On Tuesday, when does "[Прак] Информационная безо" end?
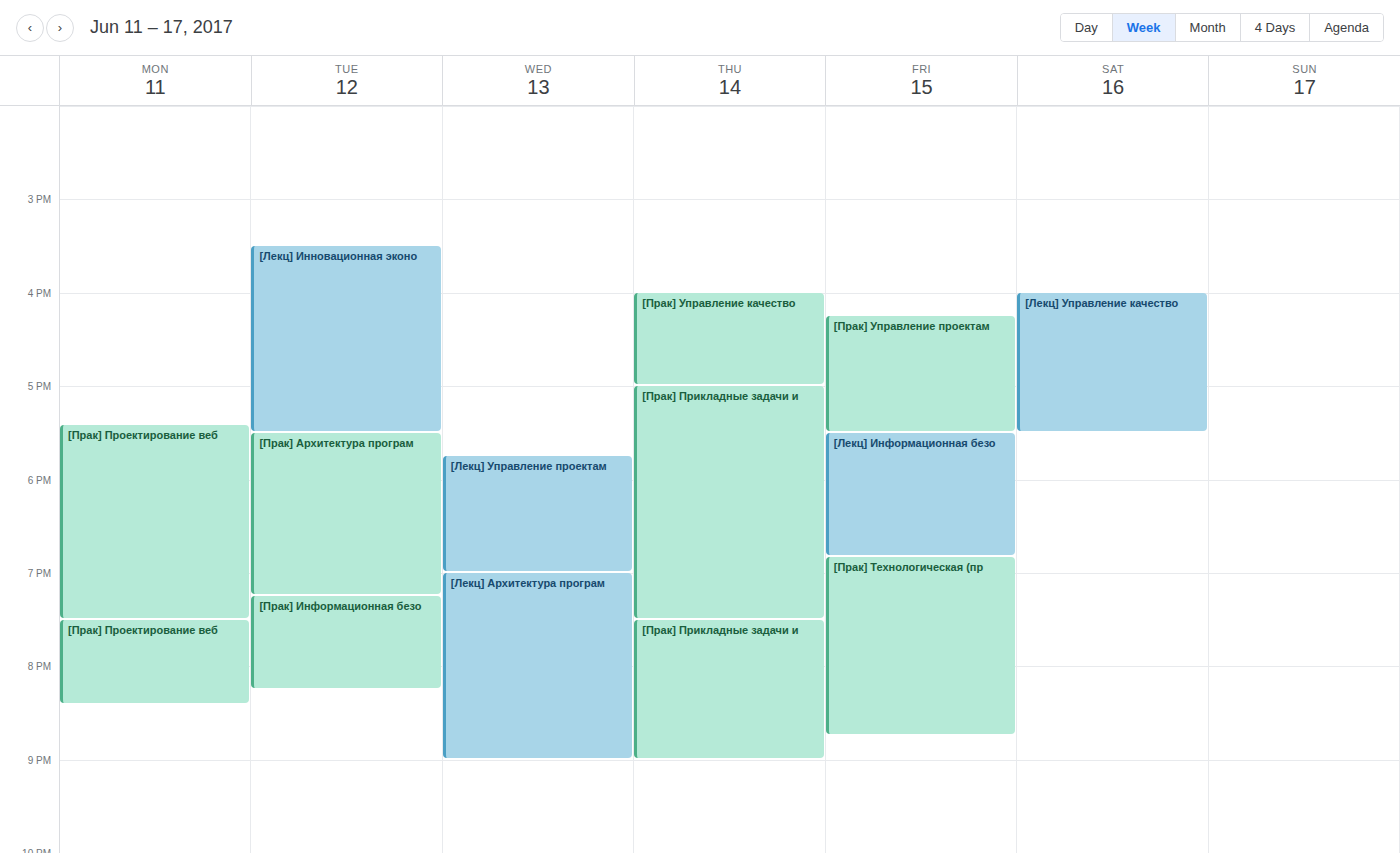
8:15 PM